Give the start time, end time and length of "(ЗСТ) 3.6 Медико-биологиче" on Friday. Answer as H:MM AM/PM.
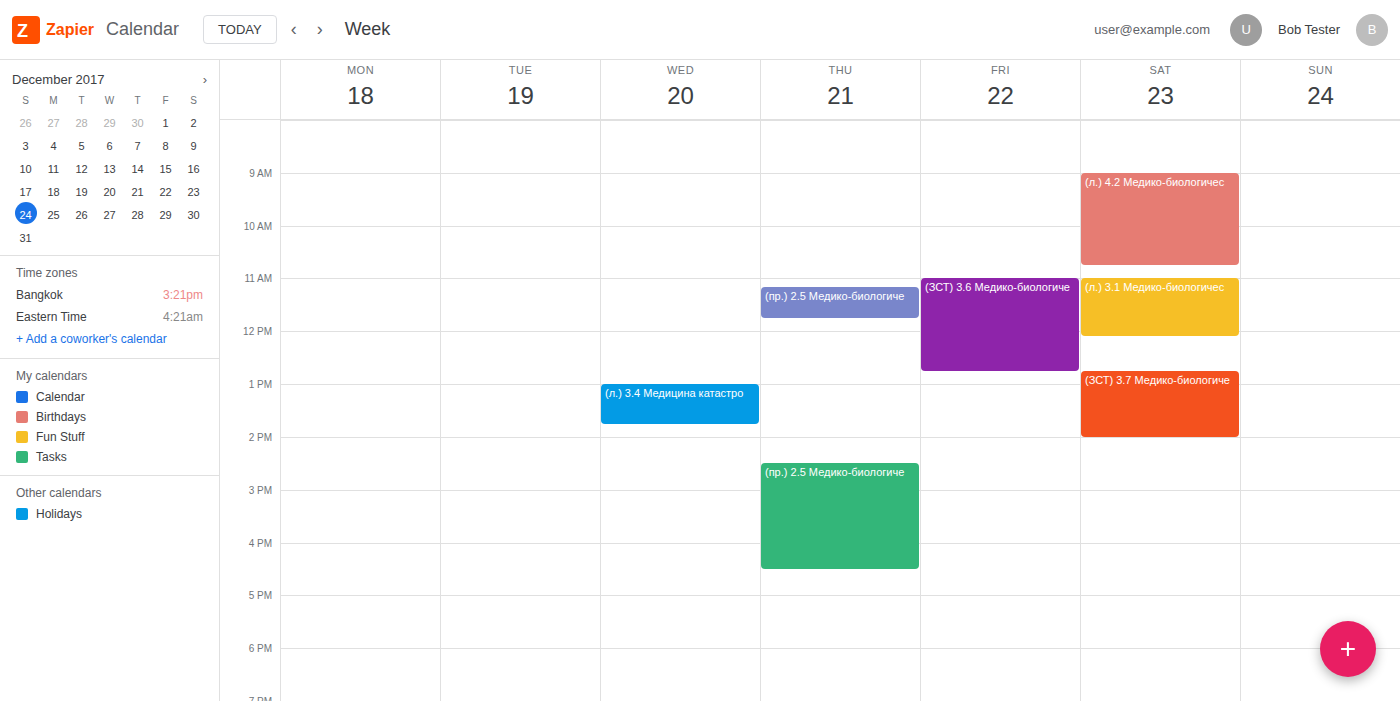
11:00 AM to 12:45 PM, 1 hour 45 minutes